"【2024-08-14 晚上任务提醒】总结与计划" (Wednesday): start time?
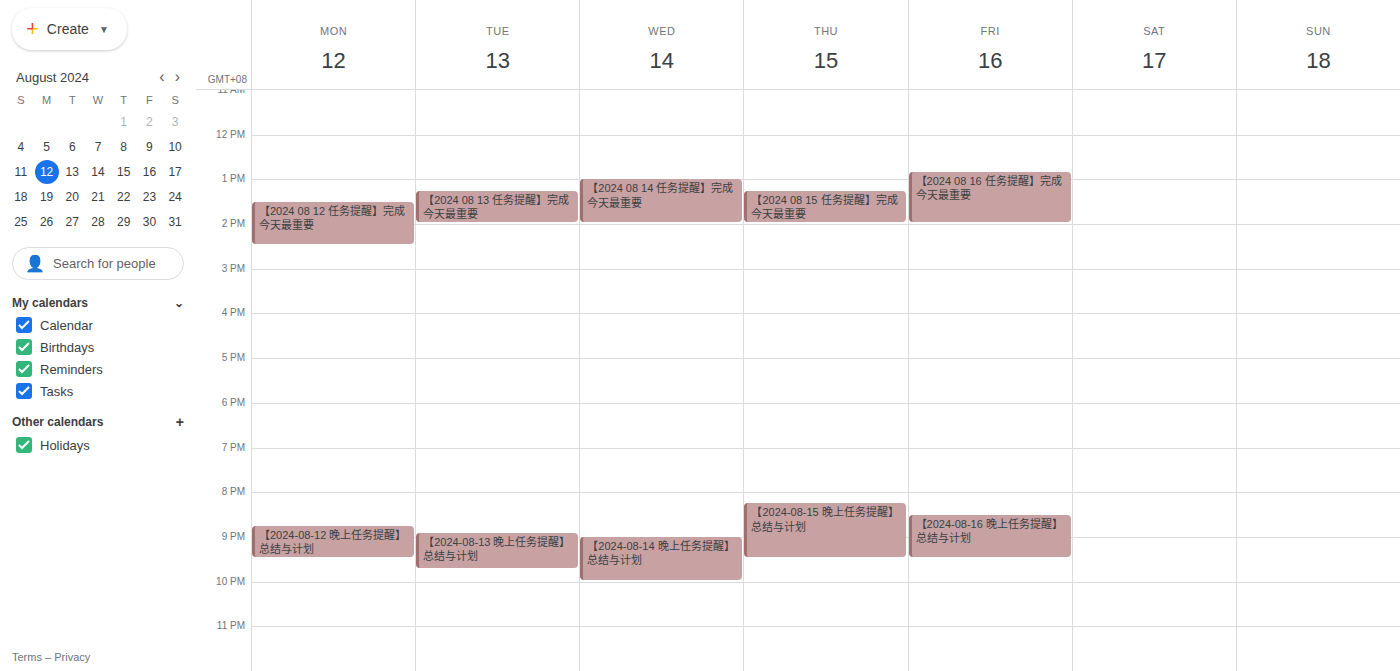
9:00 PM